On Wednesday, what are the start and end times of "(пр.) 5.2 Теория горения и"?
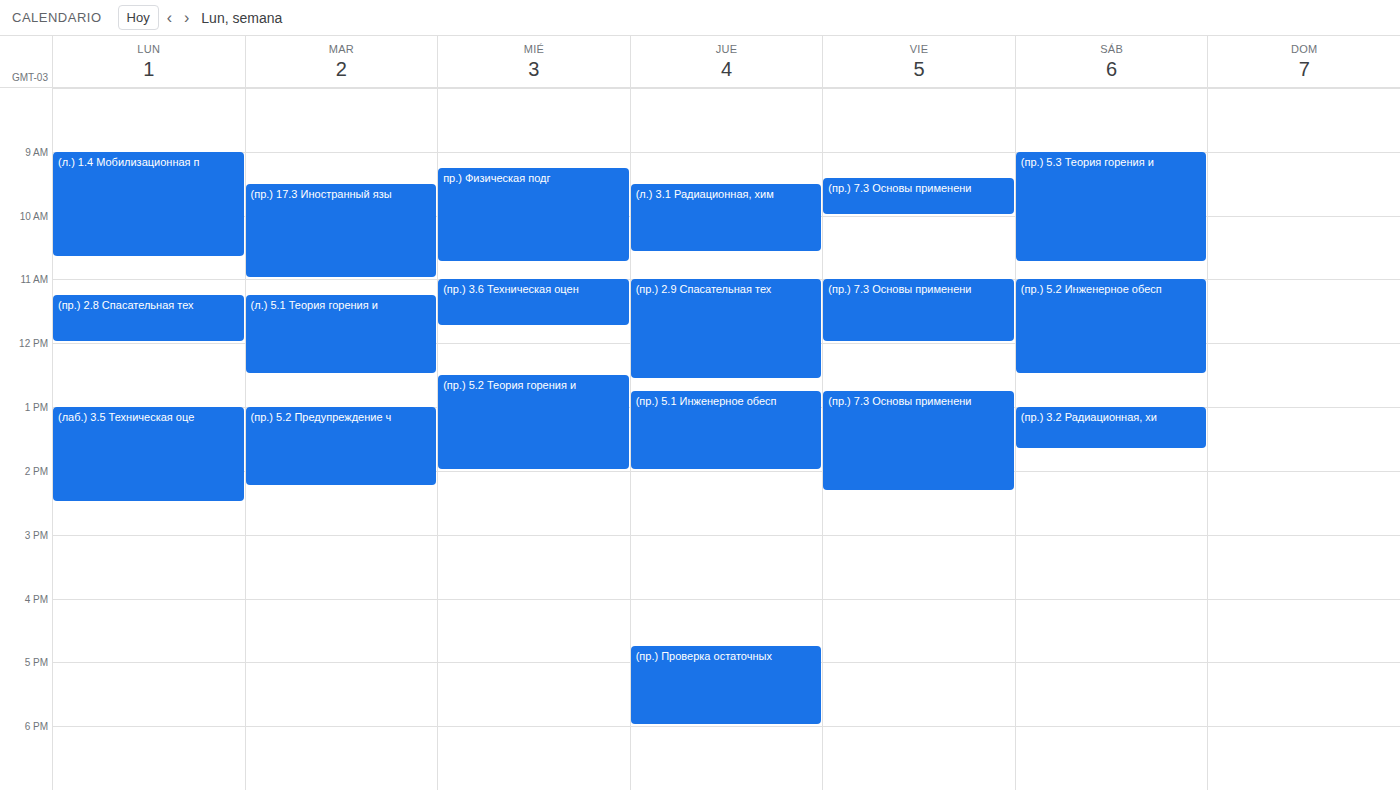
12:30 PM to 2:00 PM